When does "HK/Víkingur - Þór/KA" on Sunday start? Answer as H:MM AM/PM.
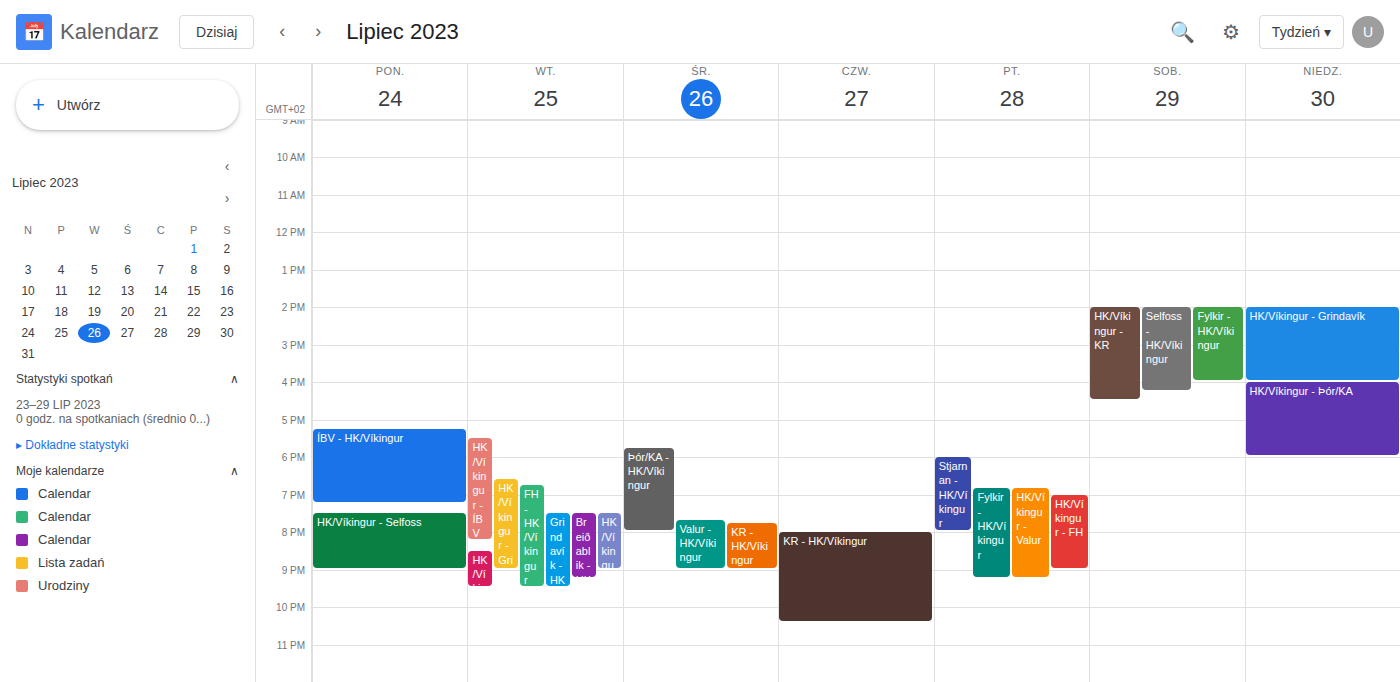
4:00 PM